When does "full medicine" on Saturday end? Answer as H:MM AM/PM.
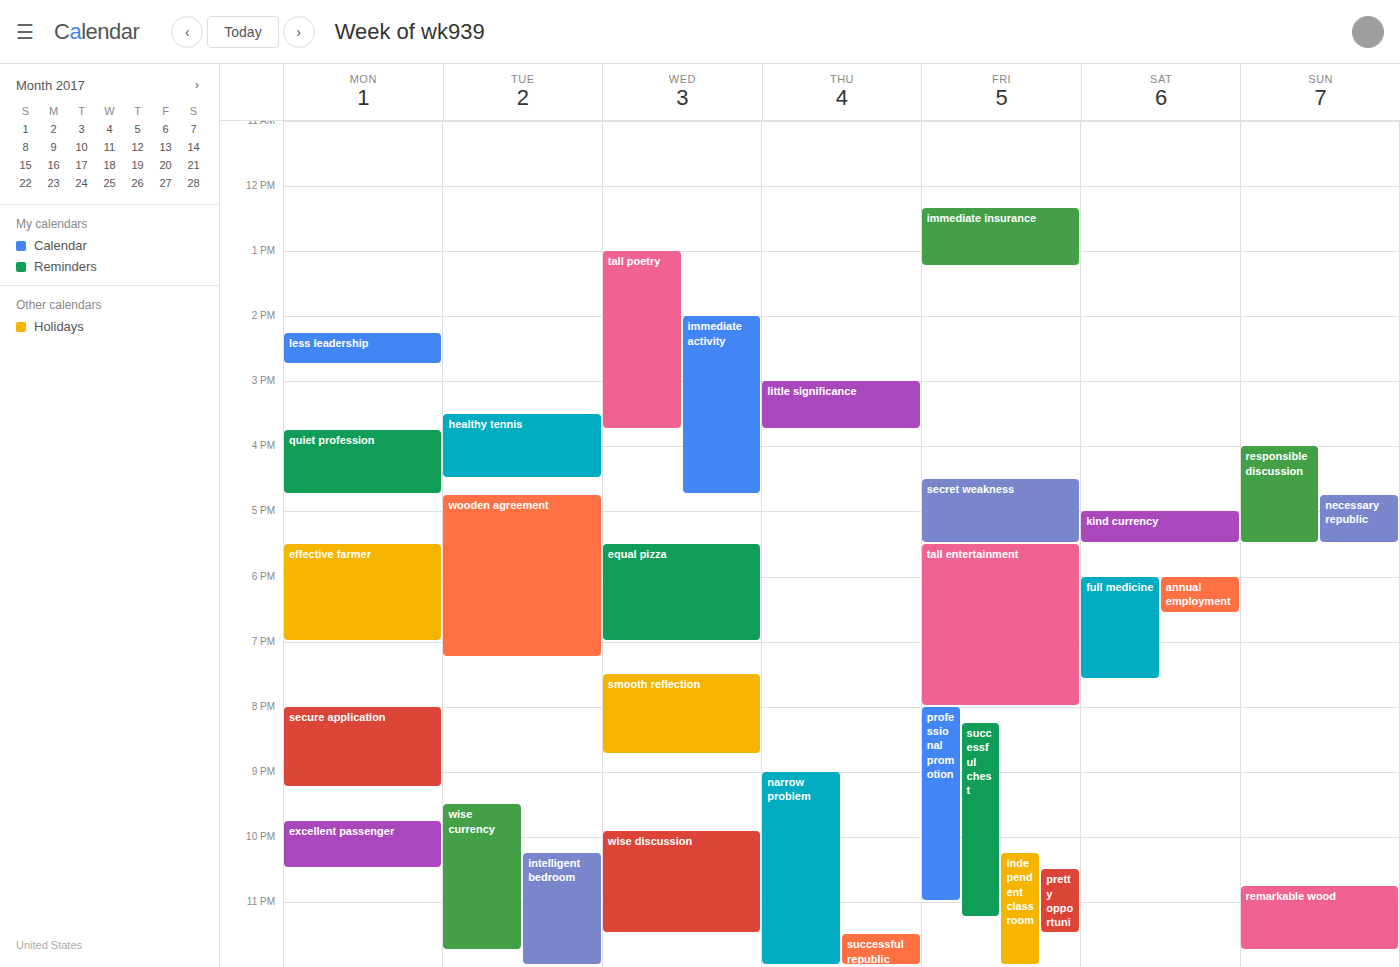
7:35 PM